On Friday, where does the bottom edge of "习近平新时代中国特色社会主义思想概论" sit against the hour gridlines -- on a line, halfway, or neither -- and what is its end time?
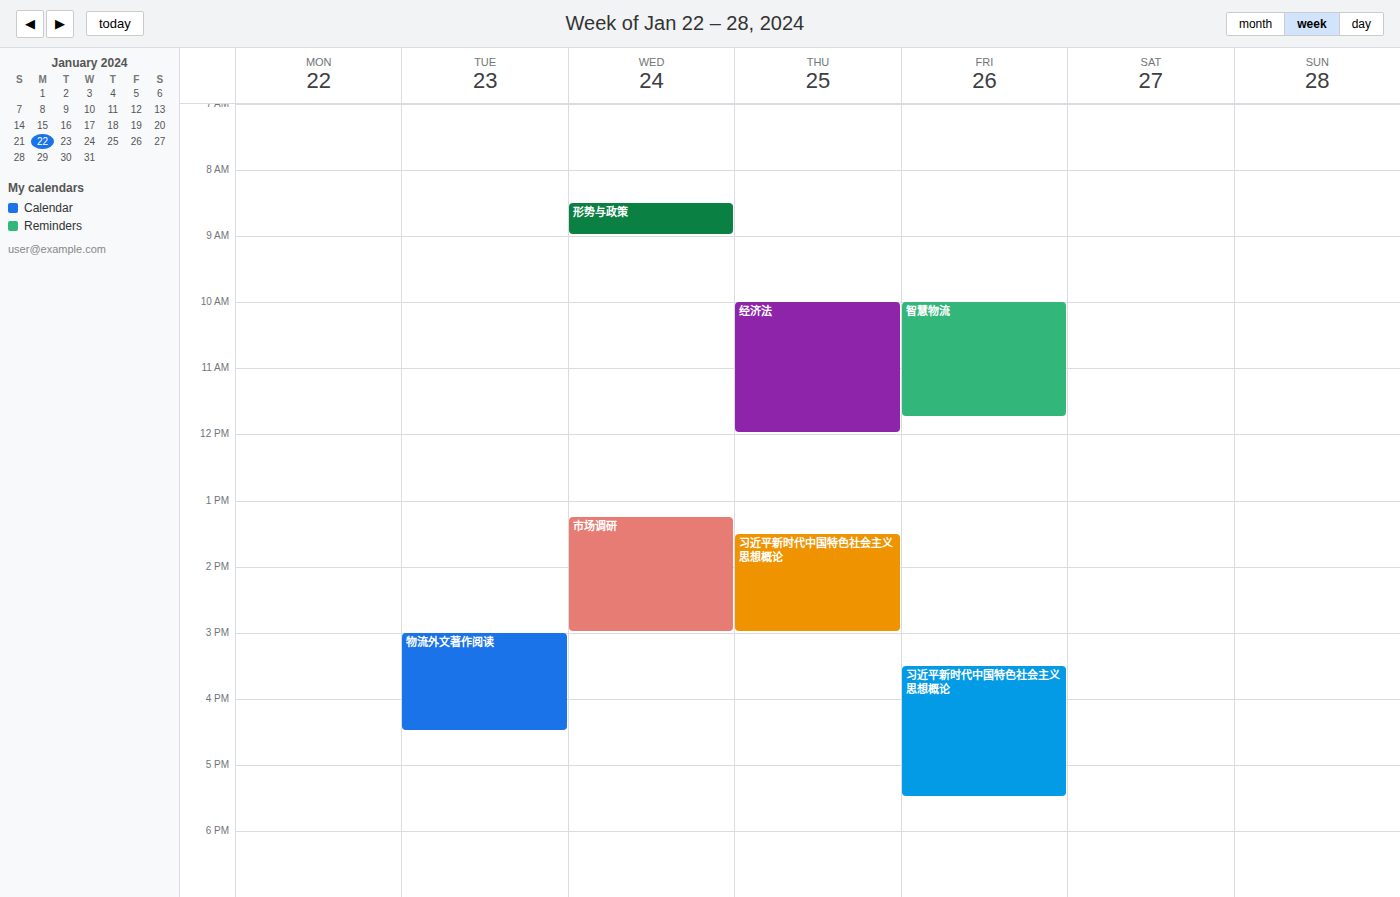
5:30 PM -- halfway between the 5 PM and 6 PM lines.